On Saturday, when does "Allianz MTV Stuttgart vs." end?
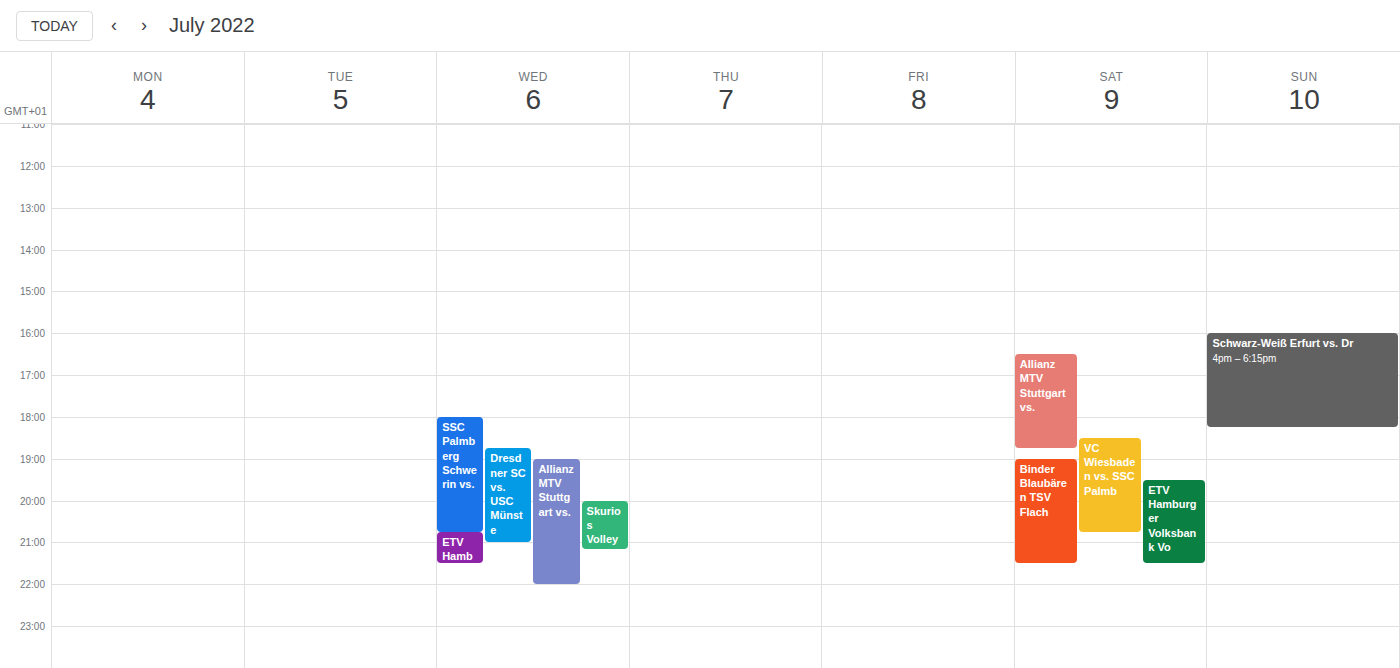
6:45 PM